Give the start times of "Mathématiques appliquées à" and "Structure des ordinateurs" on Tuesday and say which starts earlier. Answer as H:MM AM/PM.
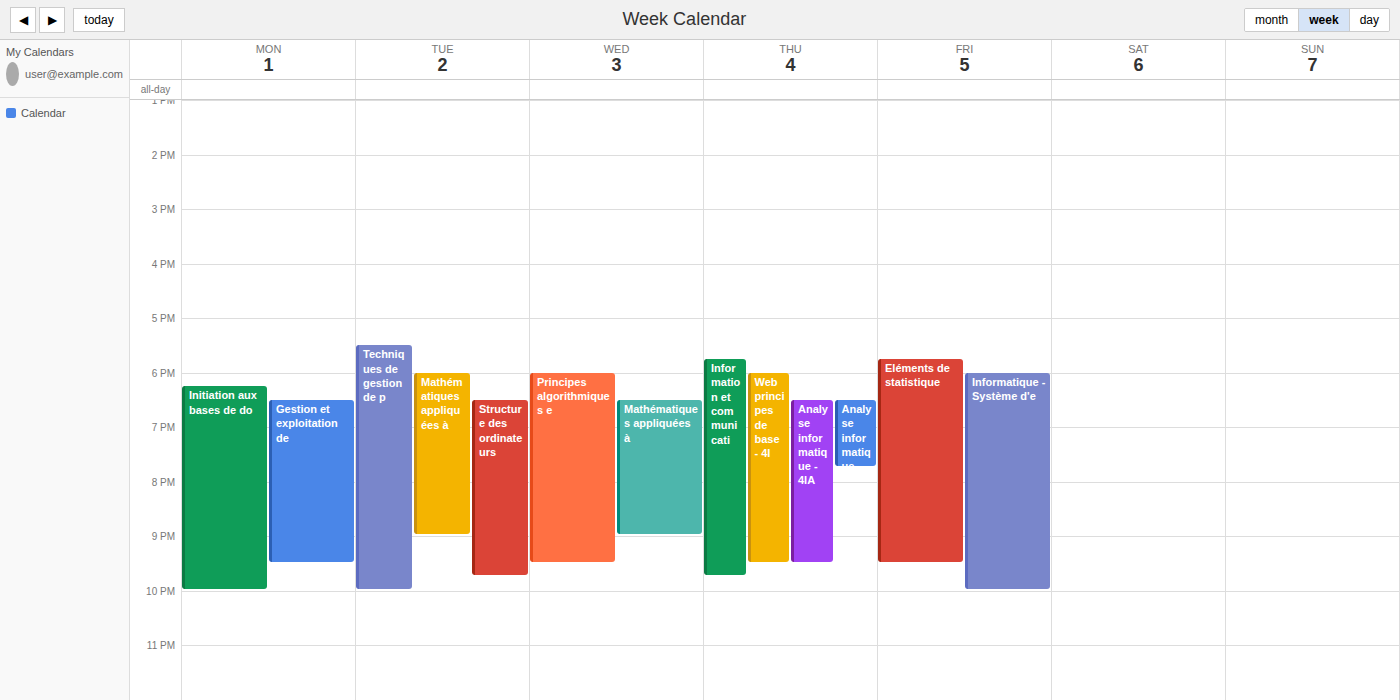
"Mathématiques appliquées à" 6:00 PM; "Structure des ordinateurs" 6:30 PM.